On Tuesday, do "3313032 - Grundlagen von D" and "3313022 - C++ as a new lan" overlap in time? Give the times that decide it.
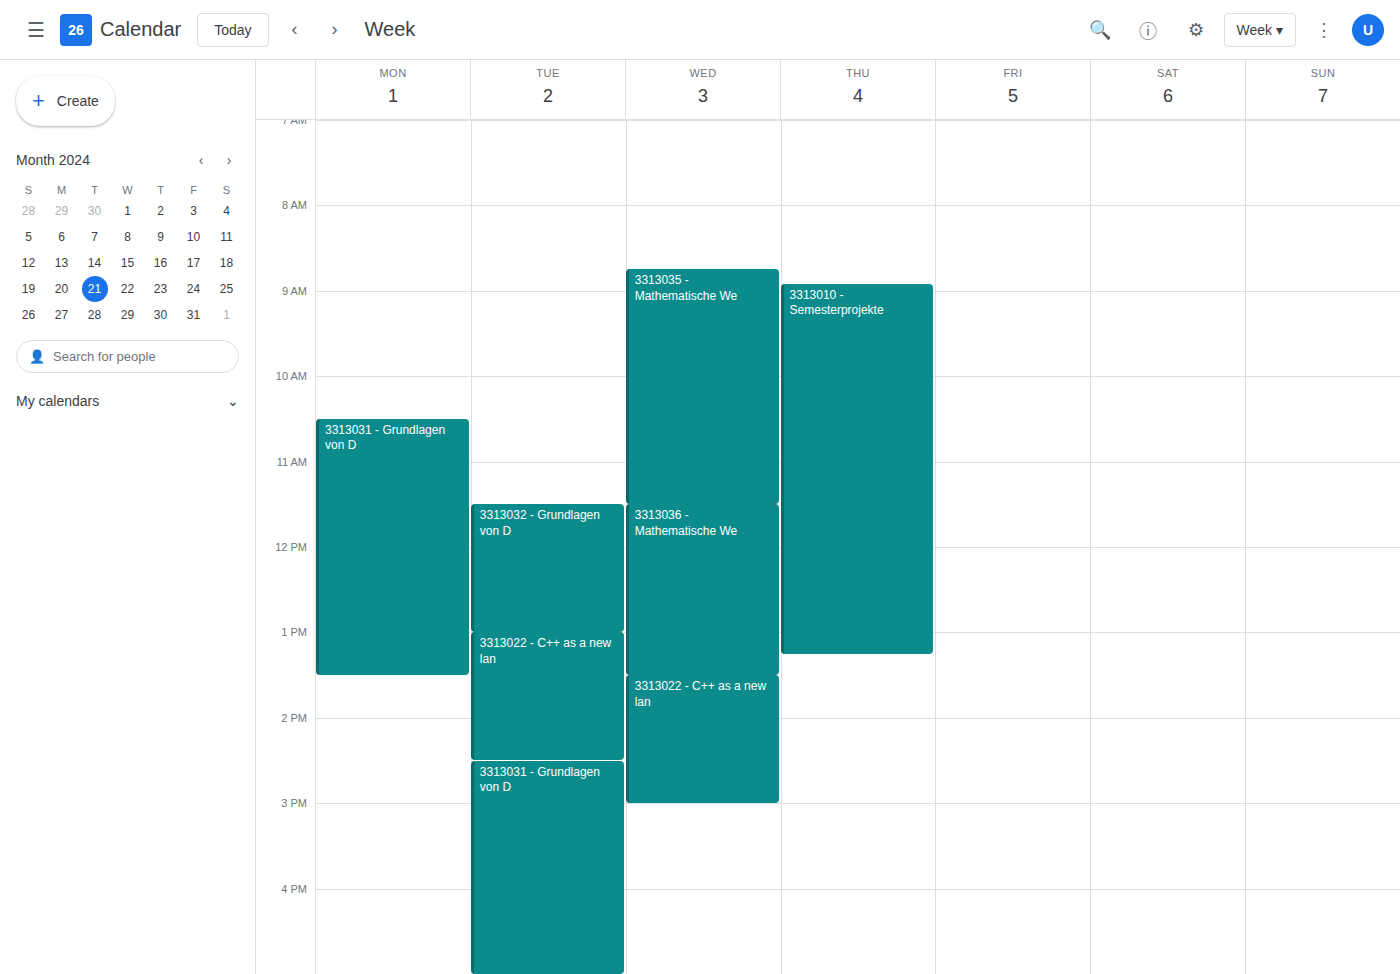
"3313032 - Grundlagen von D" ends at 1:00 PM, exactly when "3313022 - C++ as a new lan" starts -- they touch but do not overlap.